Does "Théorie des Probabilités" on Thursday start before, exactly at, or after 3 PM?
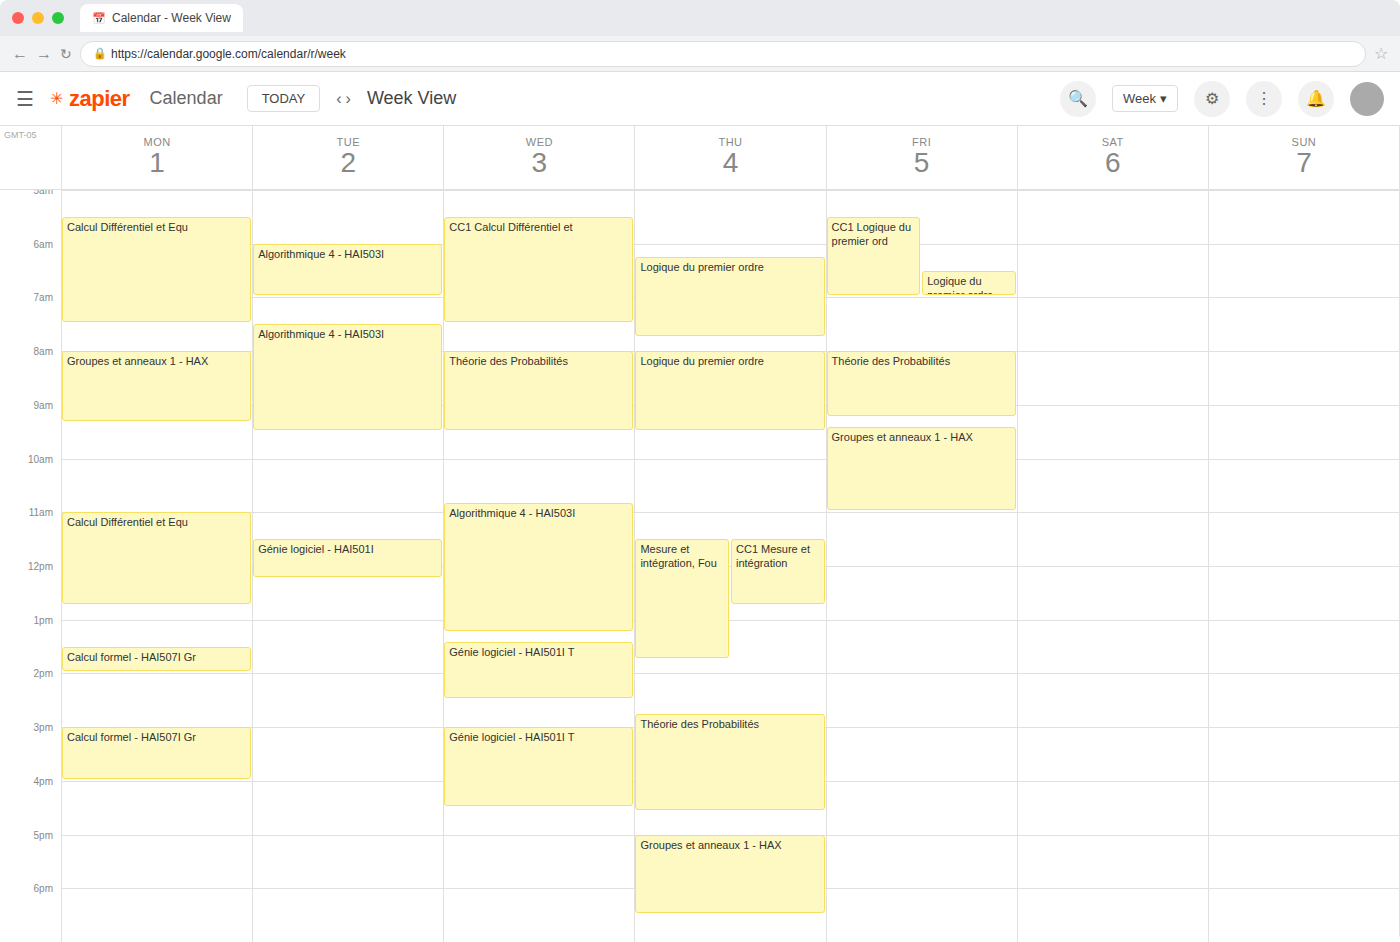
2:45 PM -- before 3 PM, 15 minutes above the 3 PM line.